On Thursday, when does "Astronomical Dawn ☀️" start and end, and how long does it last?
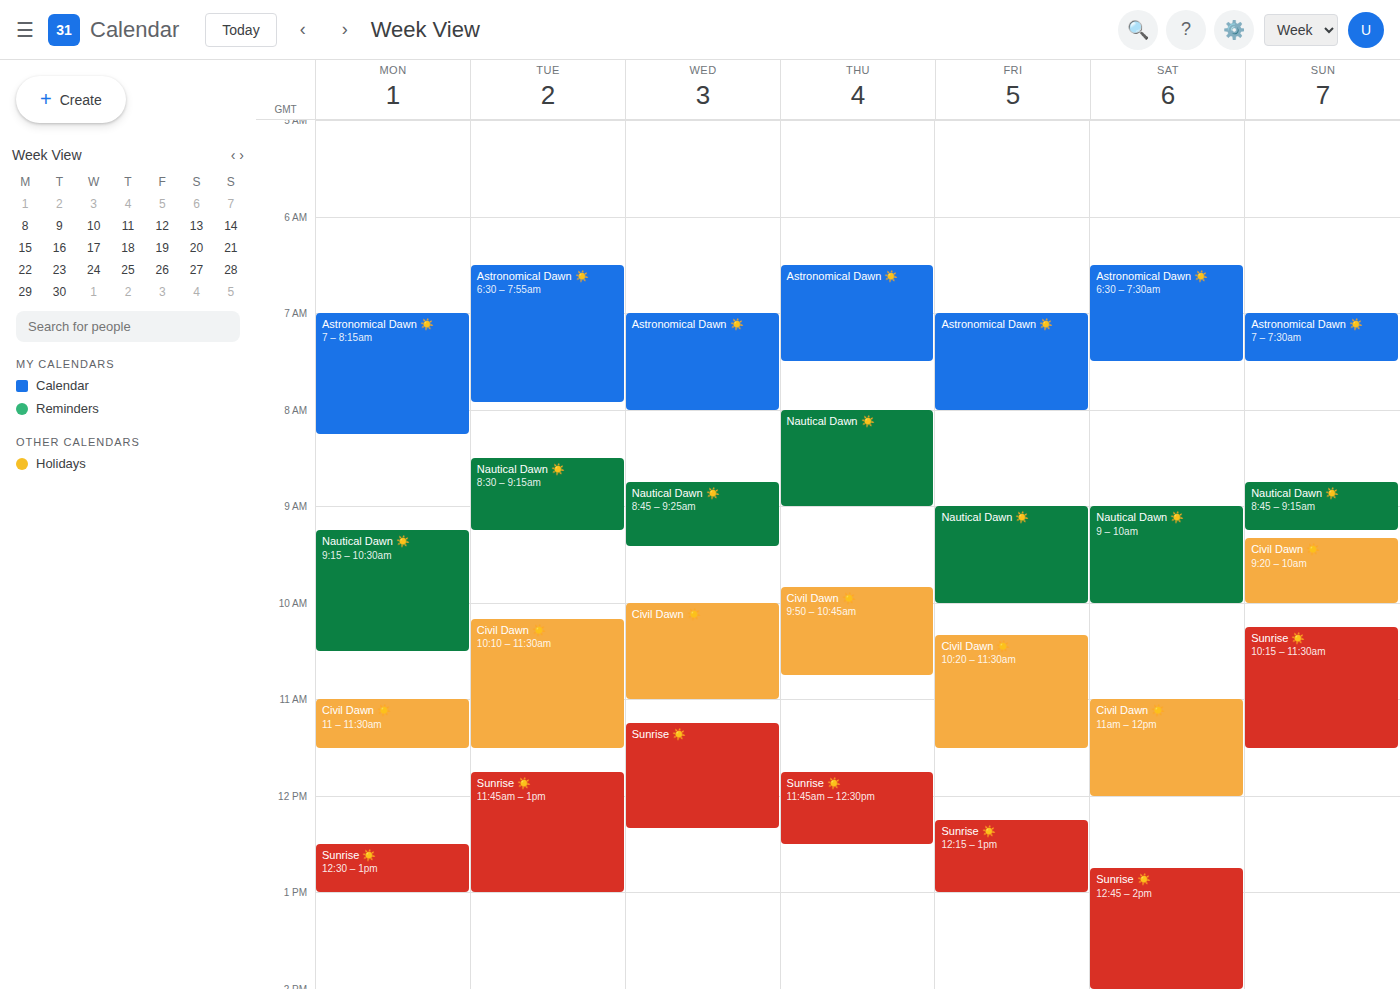
6:30 AM to 7:30 AM, 1 hour